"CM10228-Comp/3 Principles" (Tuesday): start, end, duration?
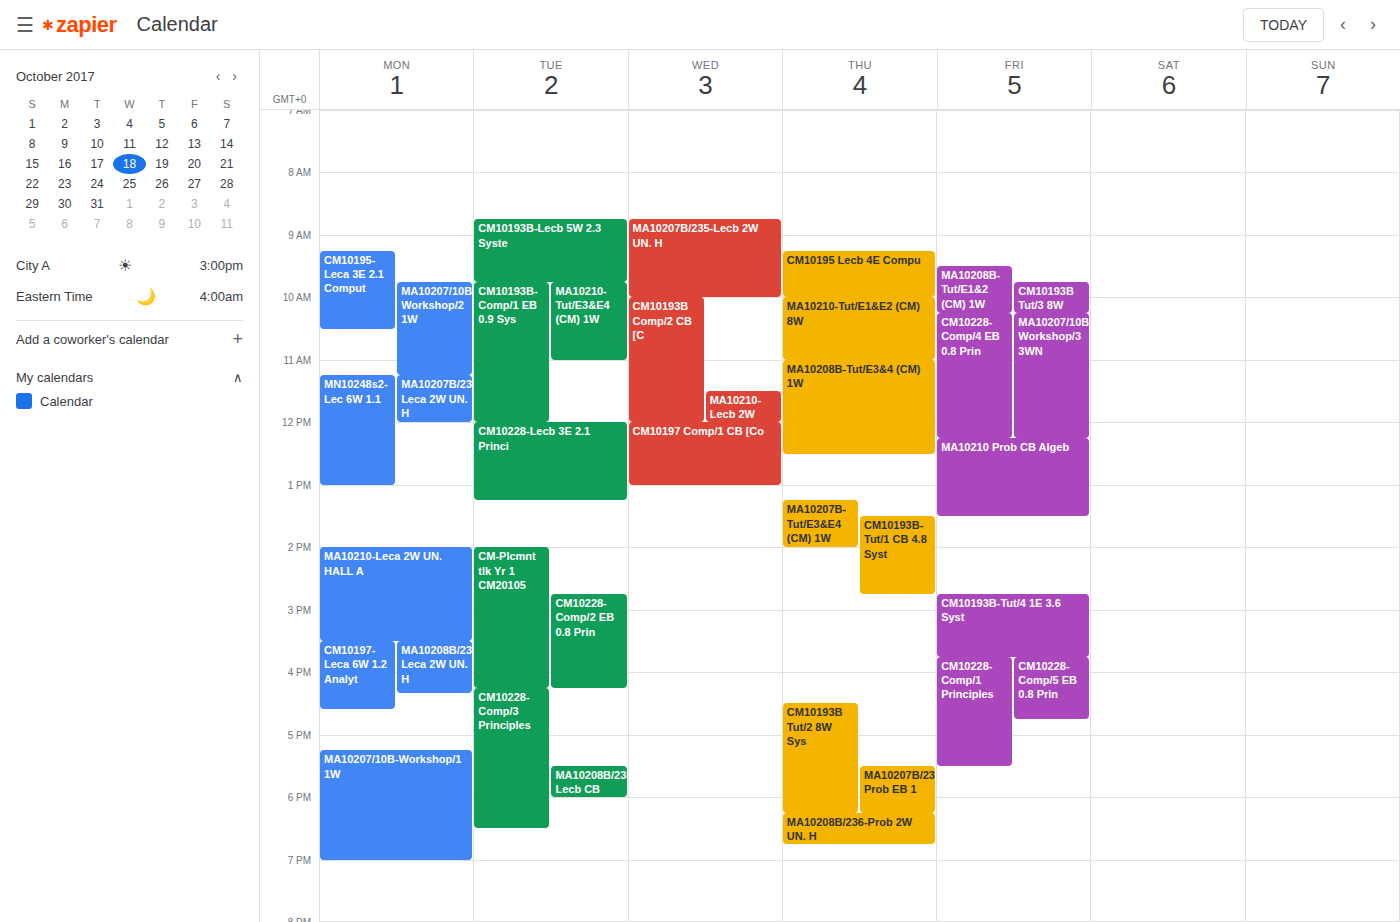
4:15 PM to 6:30 PM, 2 hours 15 minutes